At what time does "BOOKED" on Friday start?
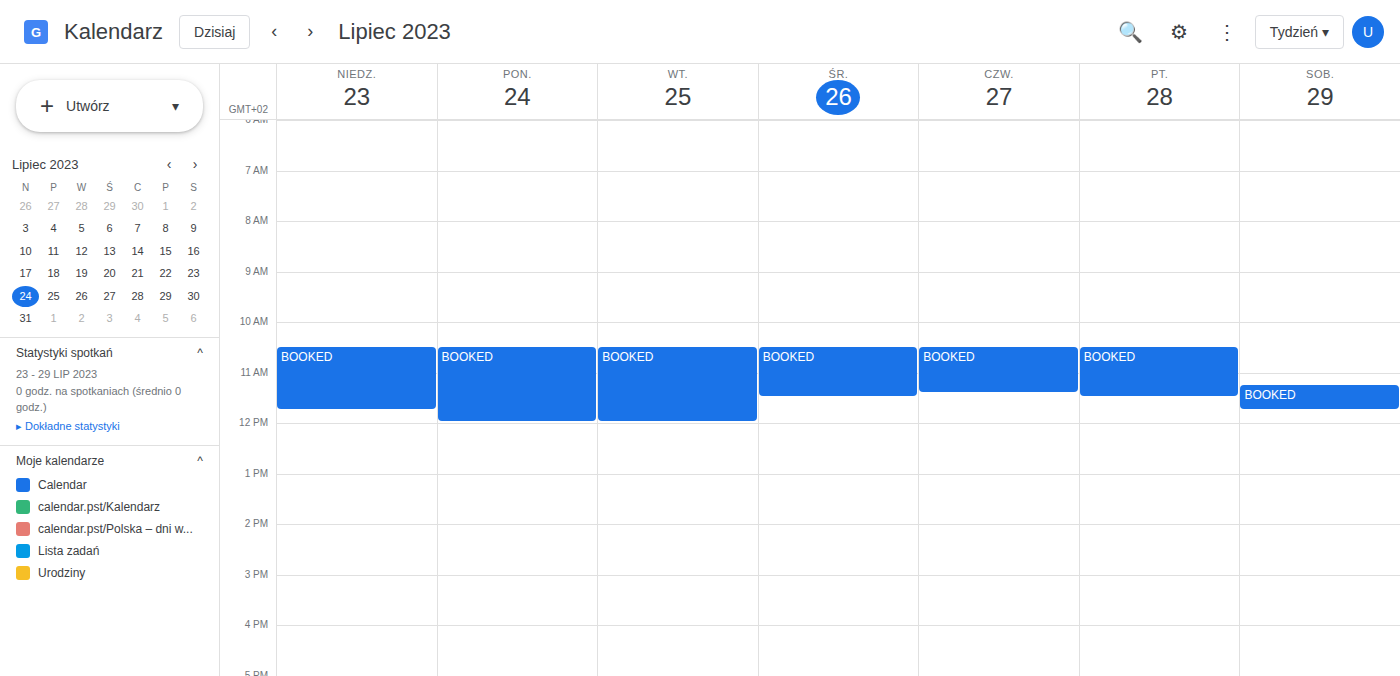
10:30 AM